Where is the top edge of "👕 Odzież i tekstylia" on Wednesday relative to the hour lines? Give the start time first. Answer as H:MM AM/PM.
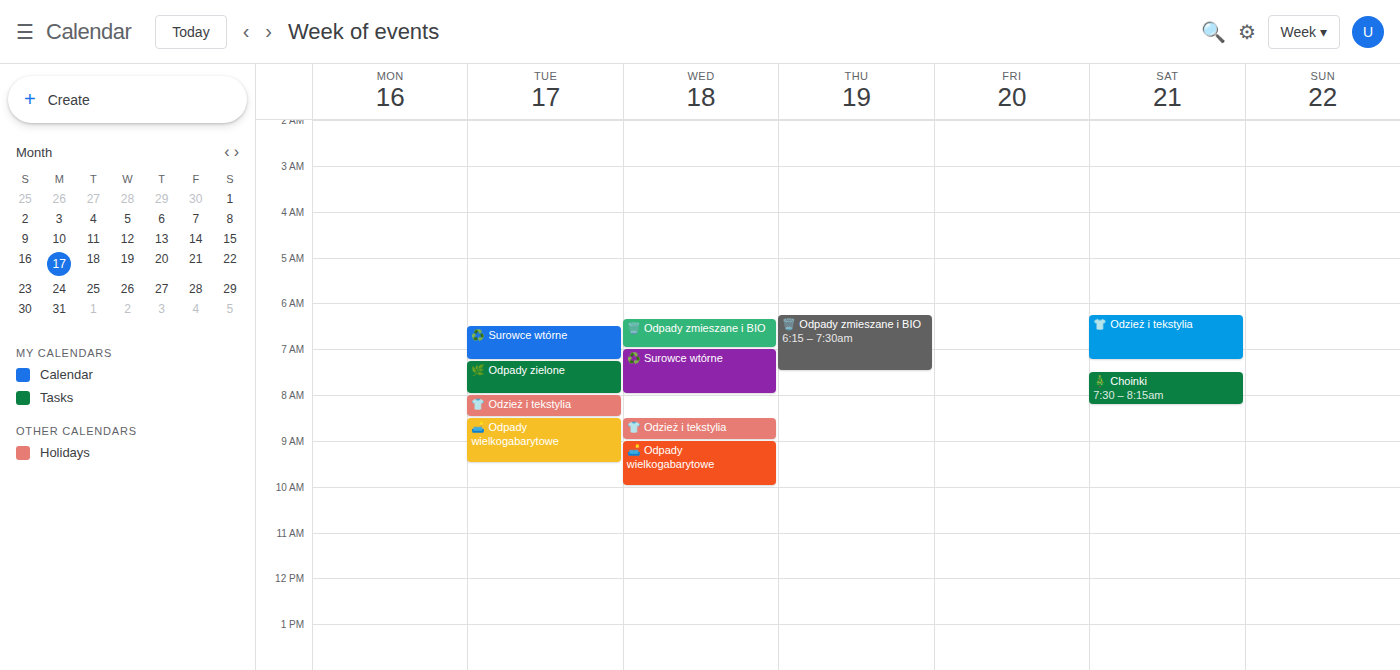
8:30 AM -- halfway between the 8 AM and 9 AM lines.